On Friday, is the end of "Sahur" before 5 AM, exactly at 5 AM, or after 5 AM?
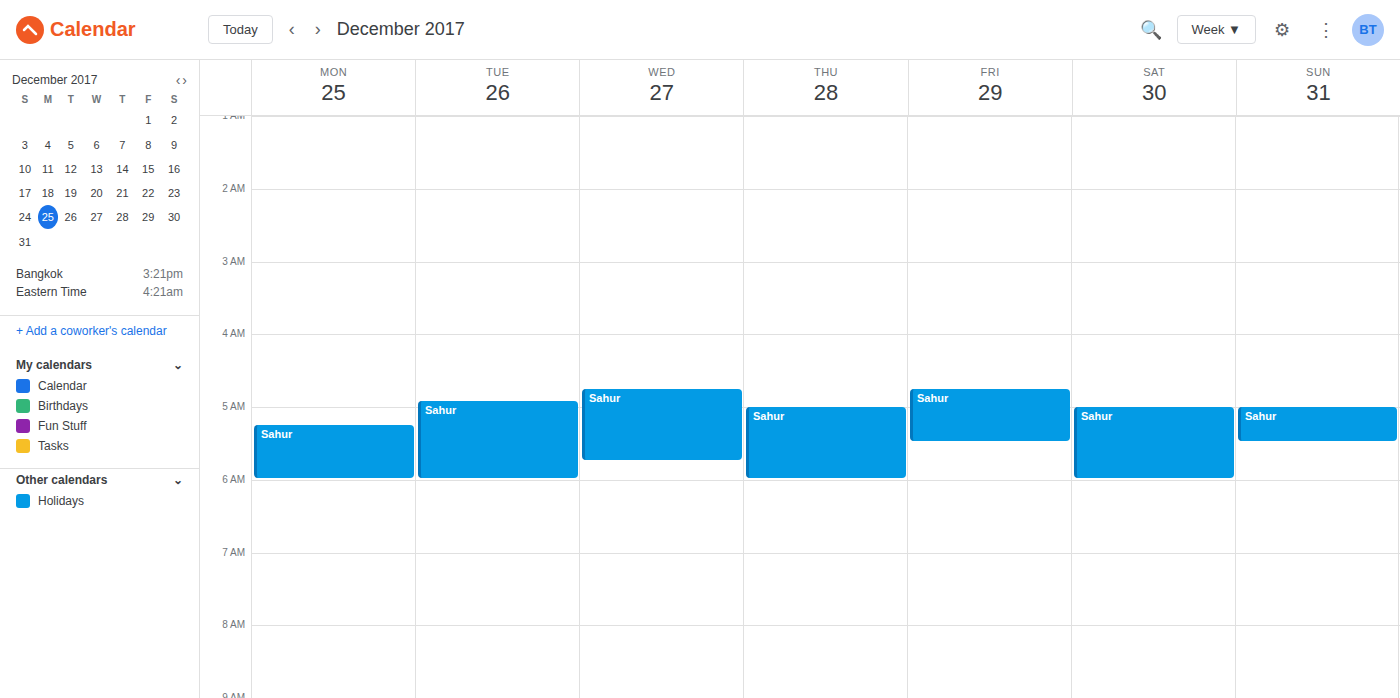
5:30 AM -- after 5 AM, 30 minutes below the 5 AM line.